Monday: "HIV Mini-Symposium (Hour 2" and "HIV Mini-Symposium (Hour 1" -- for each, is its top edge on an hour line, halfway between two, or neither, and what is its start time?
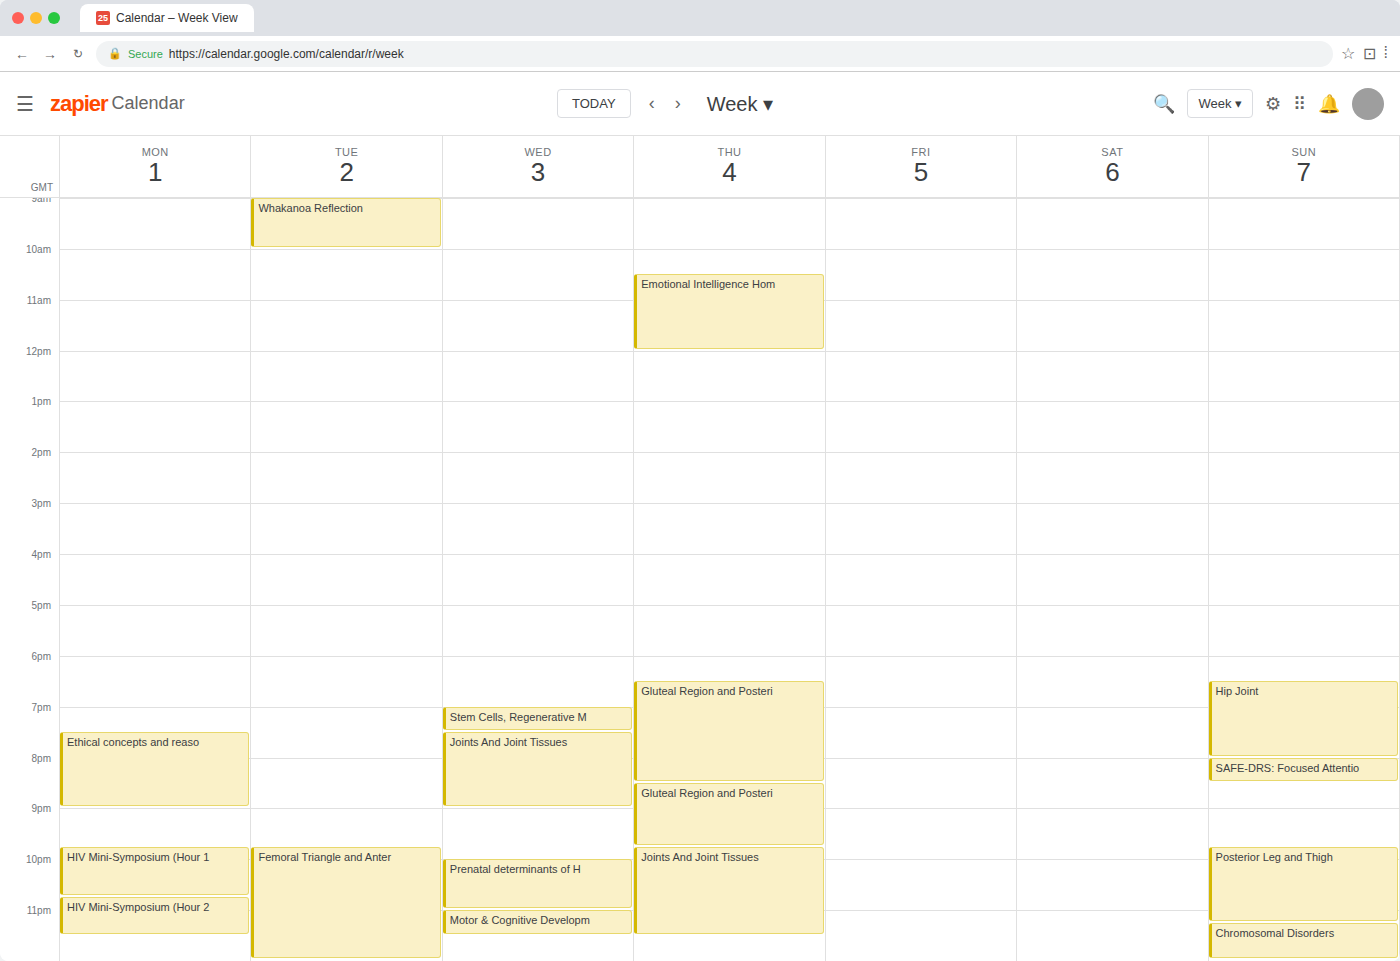
"HIV Mini-Symposium (Hour 2": 10:45 PM, neither: three quarters of the way from the 10 PM line to the 11 PM line. "HIV Mini-Symposium (Hour 1": 9:45 PM, neither: three quarters of the way from the 9 PM line to the 10 PM line.